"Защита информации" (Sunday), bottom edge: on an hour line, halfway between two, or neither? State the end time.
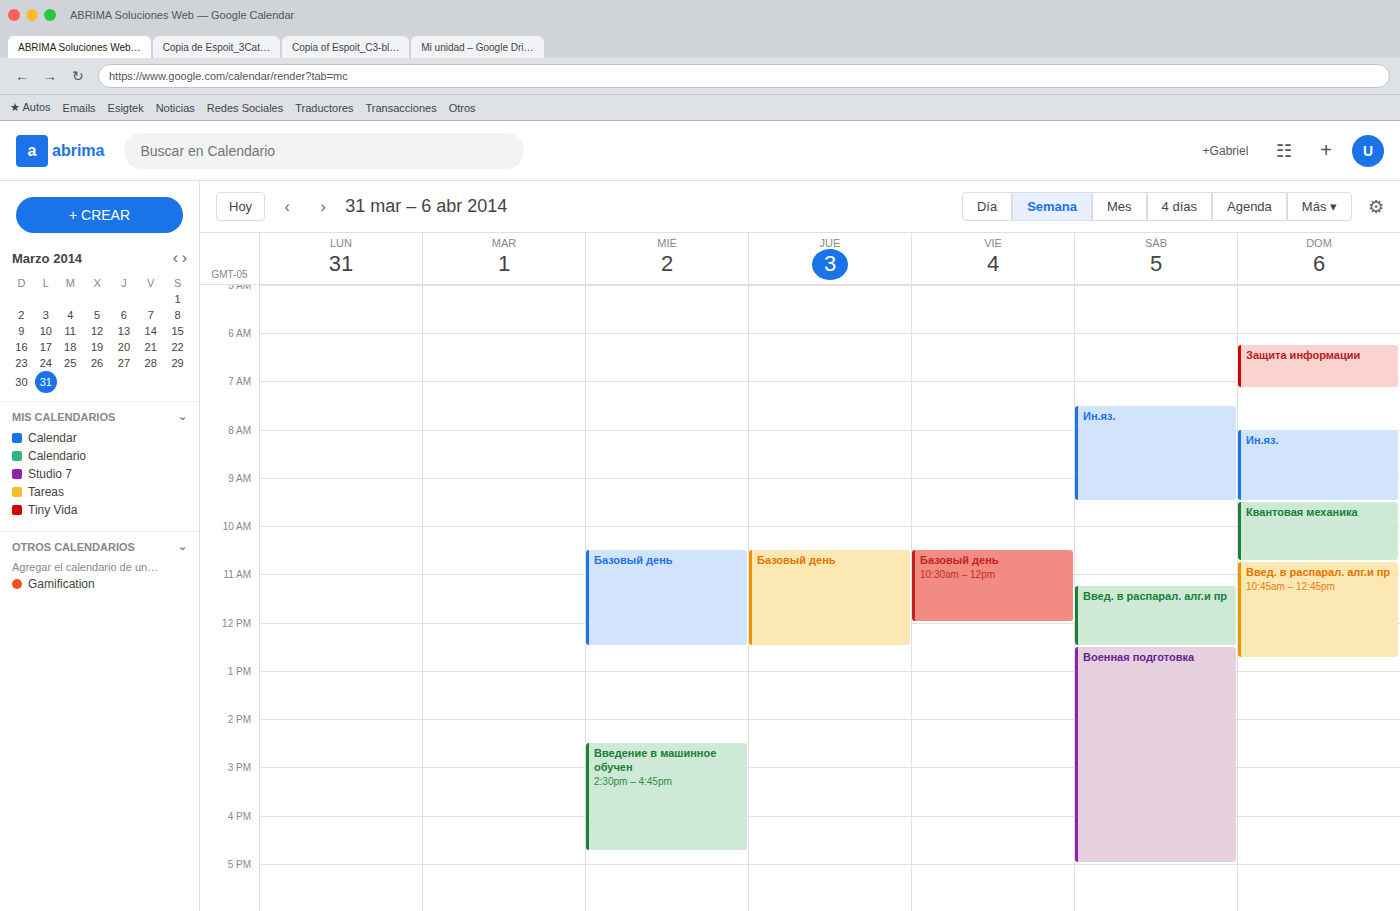
7:10 AM -- neither: 10 minutes below the 7 AM line and 50 minutes above the 8 AM line.